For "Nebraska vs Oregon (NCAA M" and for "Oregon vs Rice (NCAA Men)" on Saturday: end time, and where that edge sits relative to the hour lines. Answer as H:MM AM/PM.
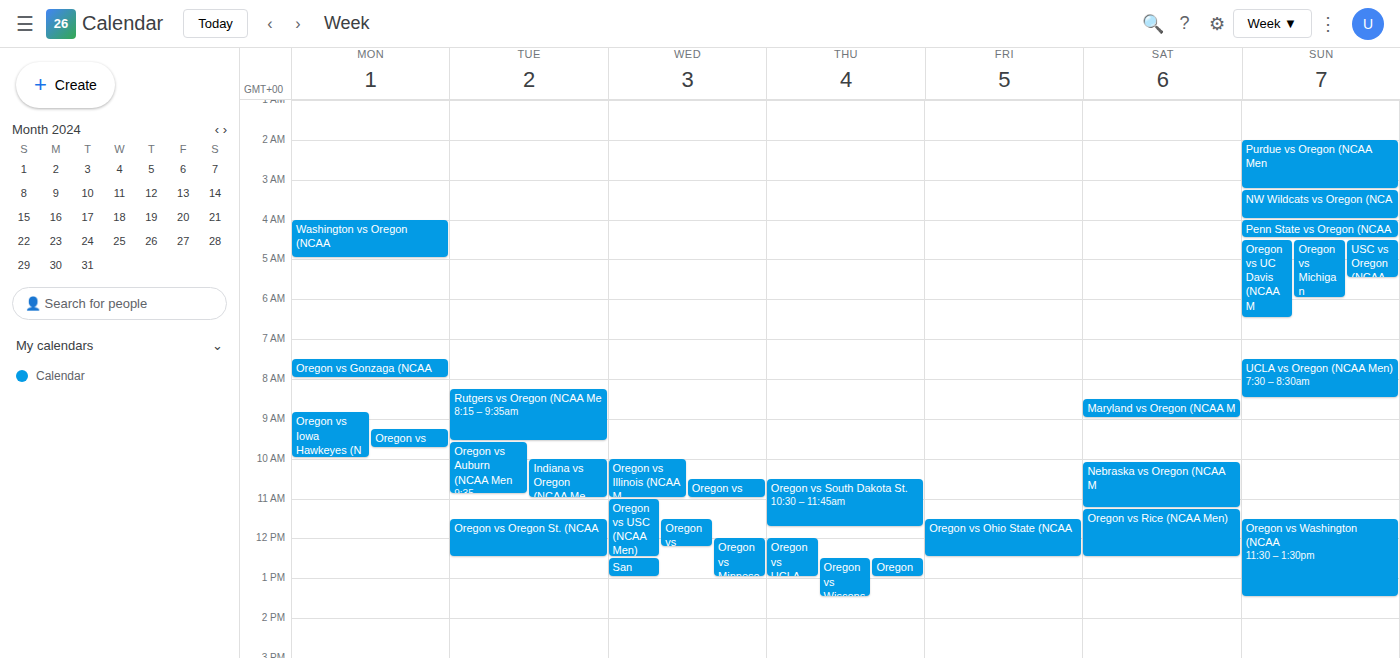
"Nebraska vs Oregon (NCAA M": 11:15 AM, neither: a quarter of the way from the 11 AM line to the 12 PM line. "Oregon vs Rice (NCAA Men)": 12:30 PM, halfway between the 12 PM and 1 PM lines.